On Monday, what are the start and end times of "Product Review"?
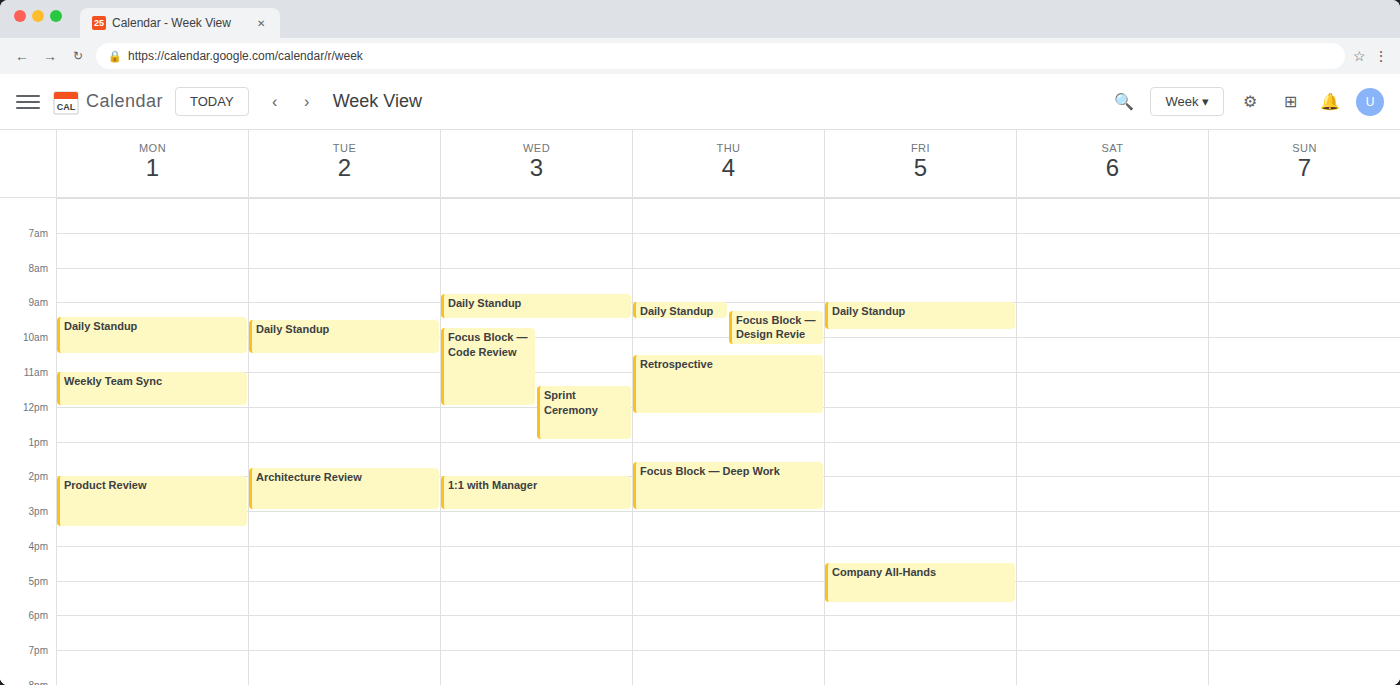
2:00 PM to 3:30 PM